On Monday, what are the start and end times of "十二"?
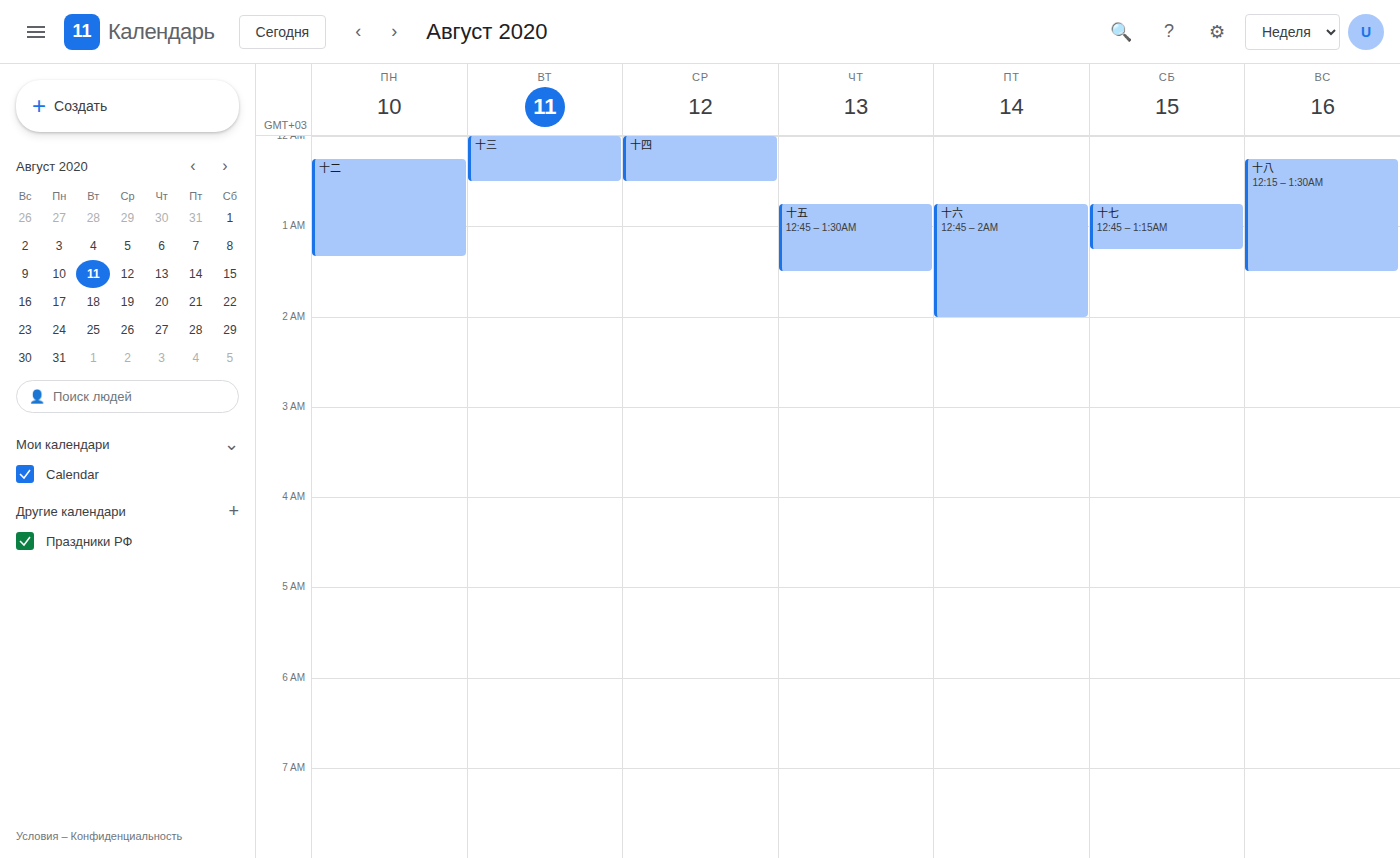
12:15 AM to 1:20 AM